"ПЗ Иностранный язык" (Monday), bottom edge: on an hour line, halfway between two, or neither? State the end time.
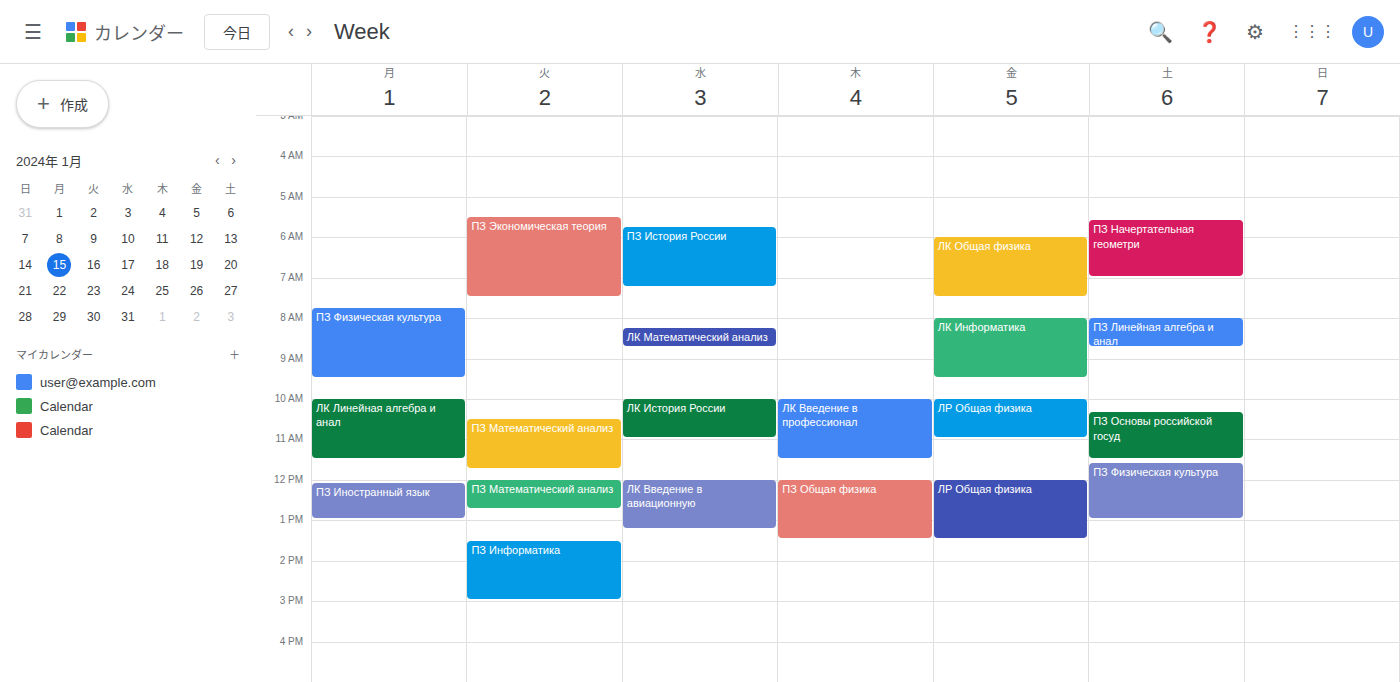
1:00 PM -- exactly on the 1 PM line.